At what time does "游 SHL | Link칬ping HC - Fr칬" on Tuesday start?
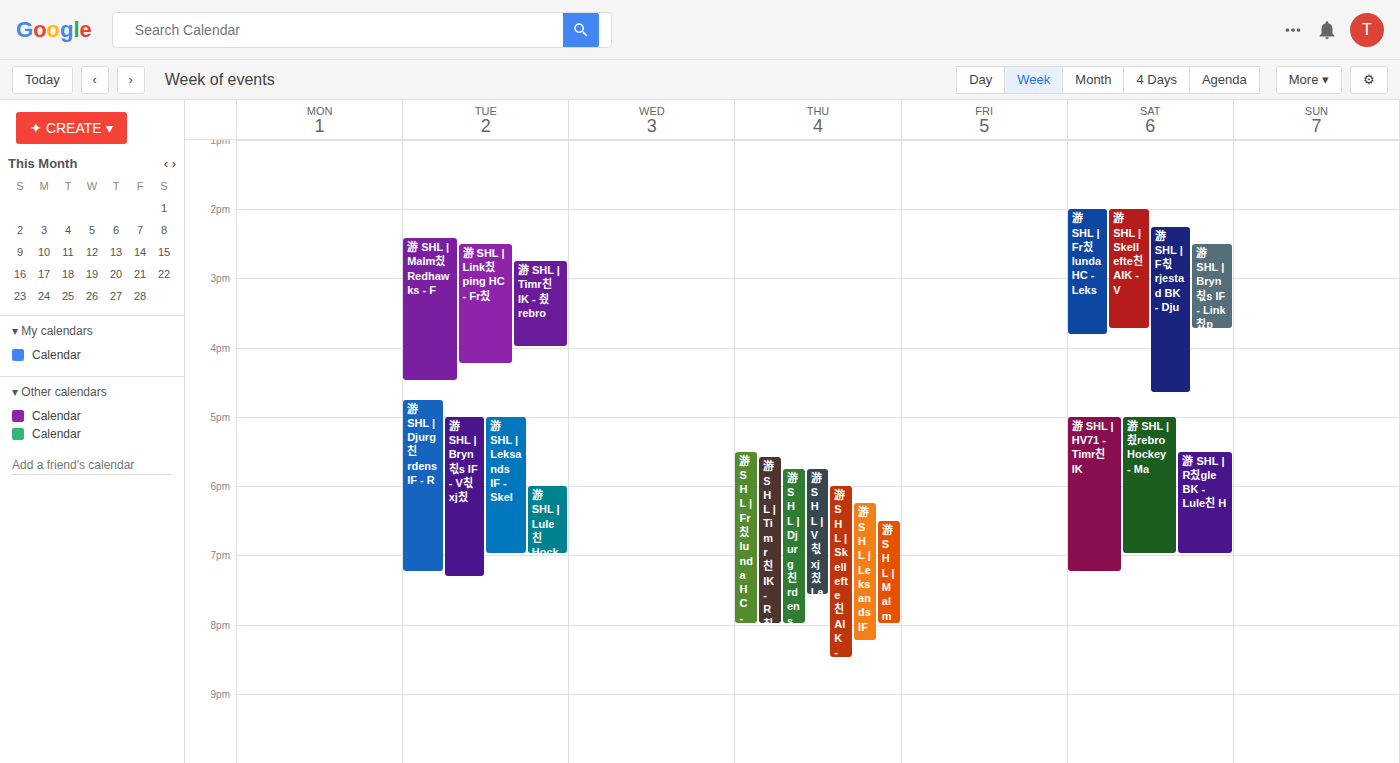
2:30 PM